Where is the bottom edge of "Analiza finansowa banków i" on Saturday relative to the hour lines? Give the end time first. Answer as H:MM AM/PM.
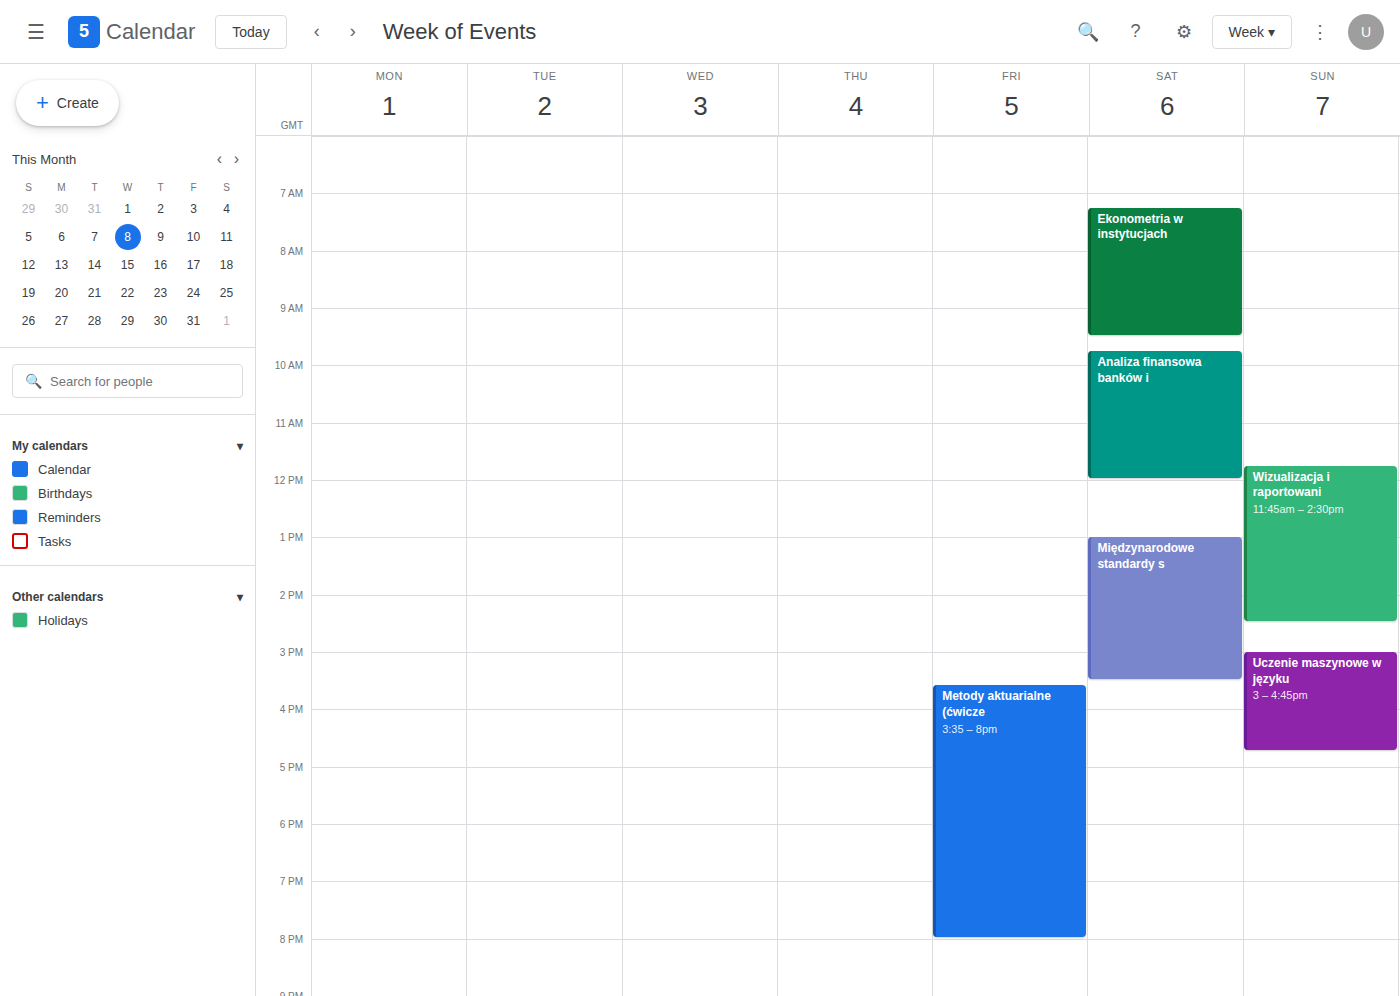
12:00 PM -- exactly on the 12 PM line.